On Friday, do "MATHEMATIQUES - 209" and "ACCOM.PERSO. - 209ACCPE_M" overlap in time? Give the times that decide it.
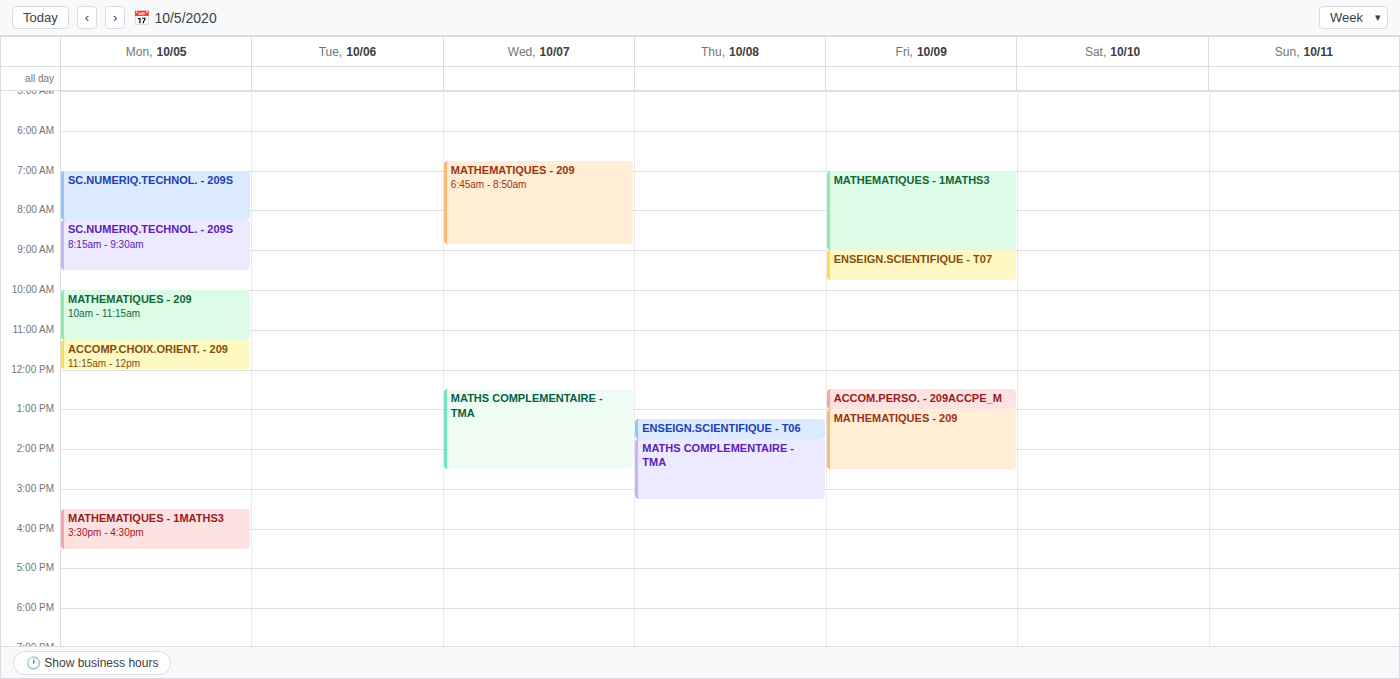
"ACCOM.PERSO. - 209ACCPE_M" ends at 1:00 PM, exactly when "MATHEMATIQUES - 209" starts -- they touch but do not overlap.